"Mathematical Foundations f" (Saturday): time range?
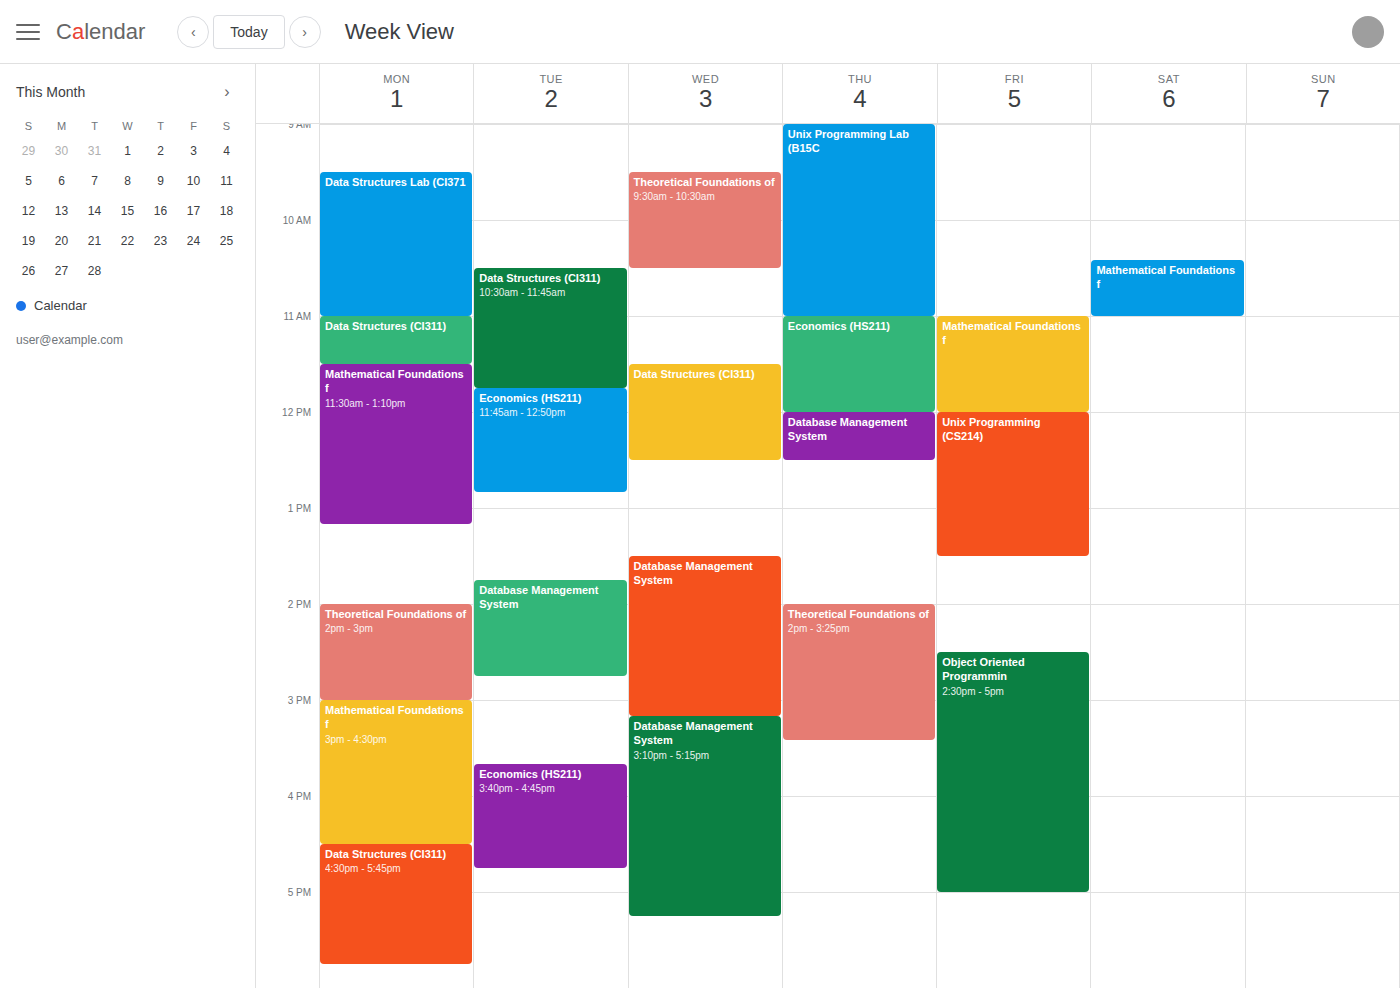
10:25 AM to 11:00 AM